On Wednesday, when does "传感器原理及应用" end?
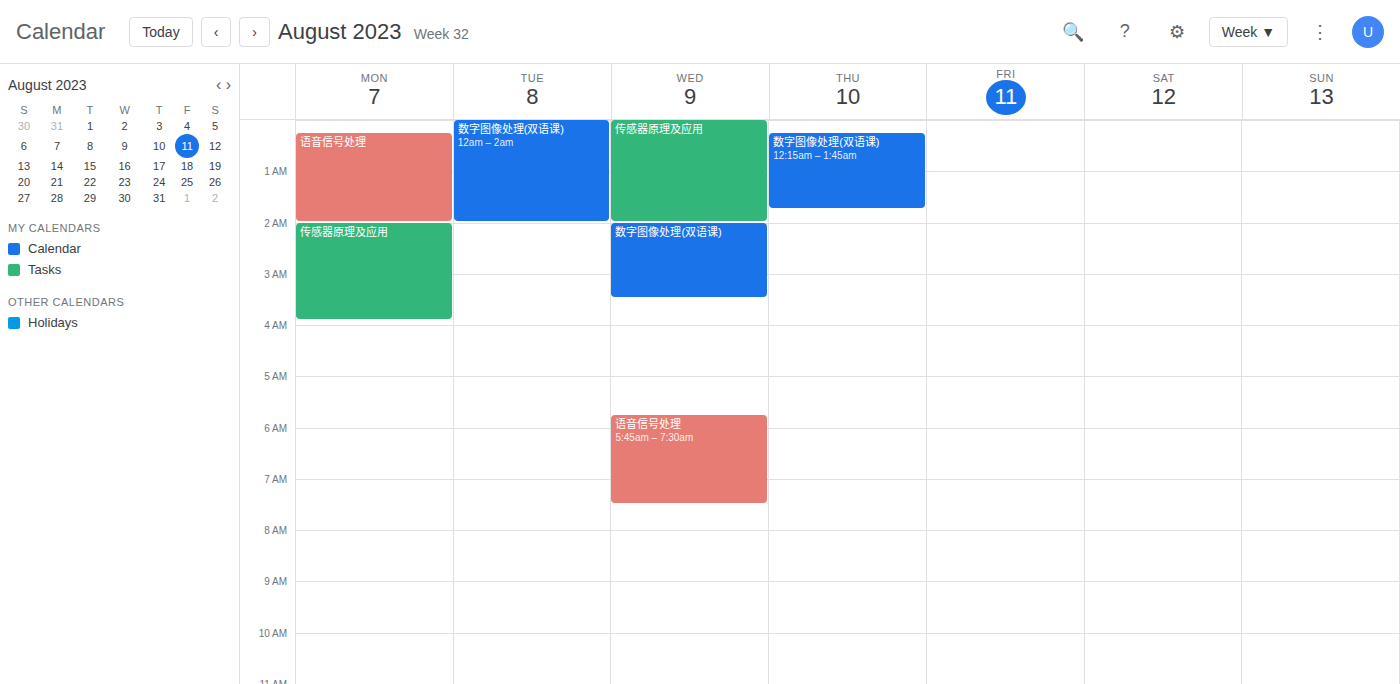
2:00 AM